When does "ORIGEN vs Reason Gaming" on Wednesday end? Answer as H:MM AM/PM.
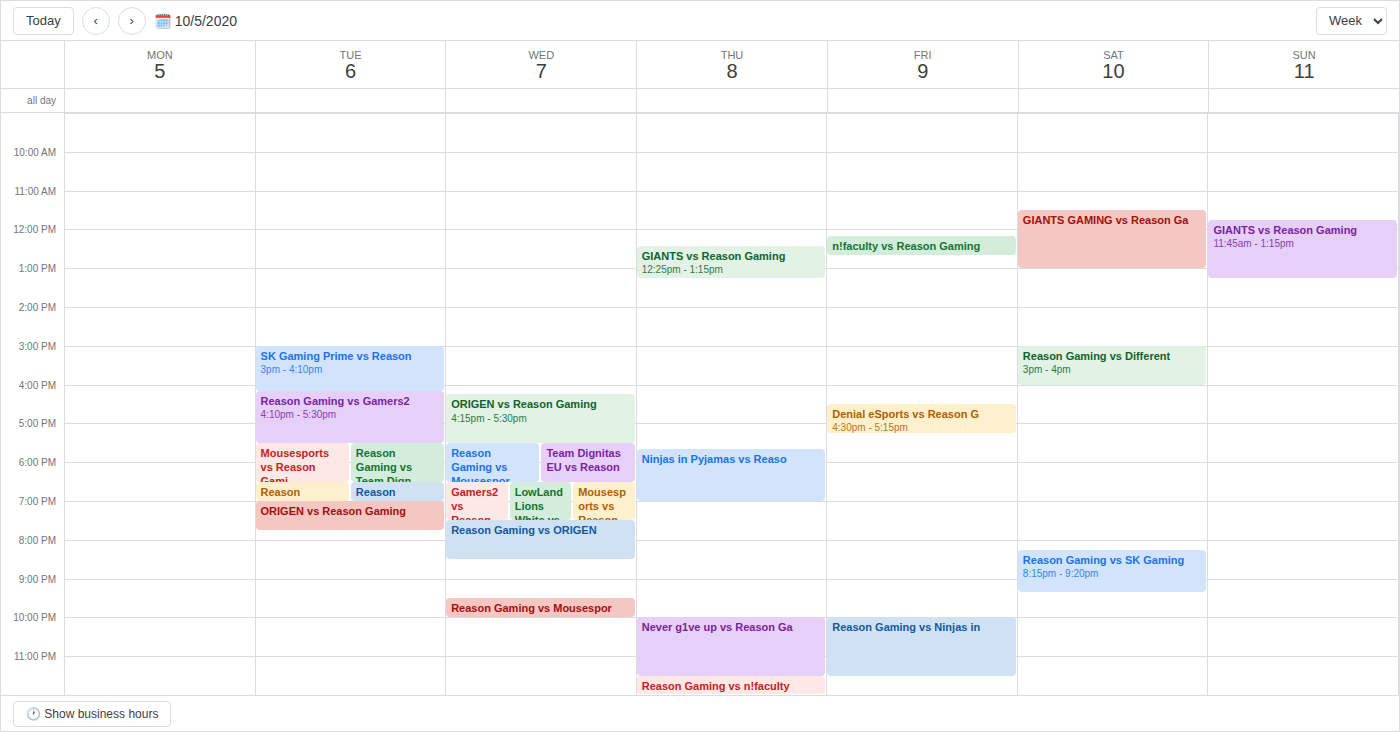
5:30 PM